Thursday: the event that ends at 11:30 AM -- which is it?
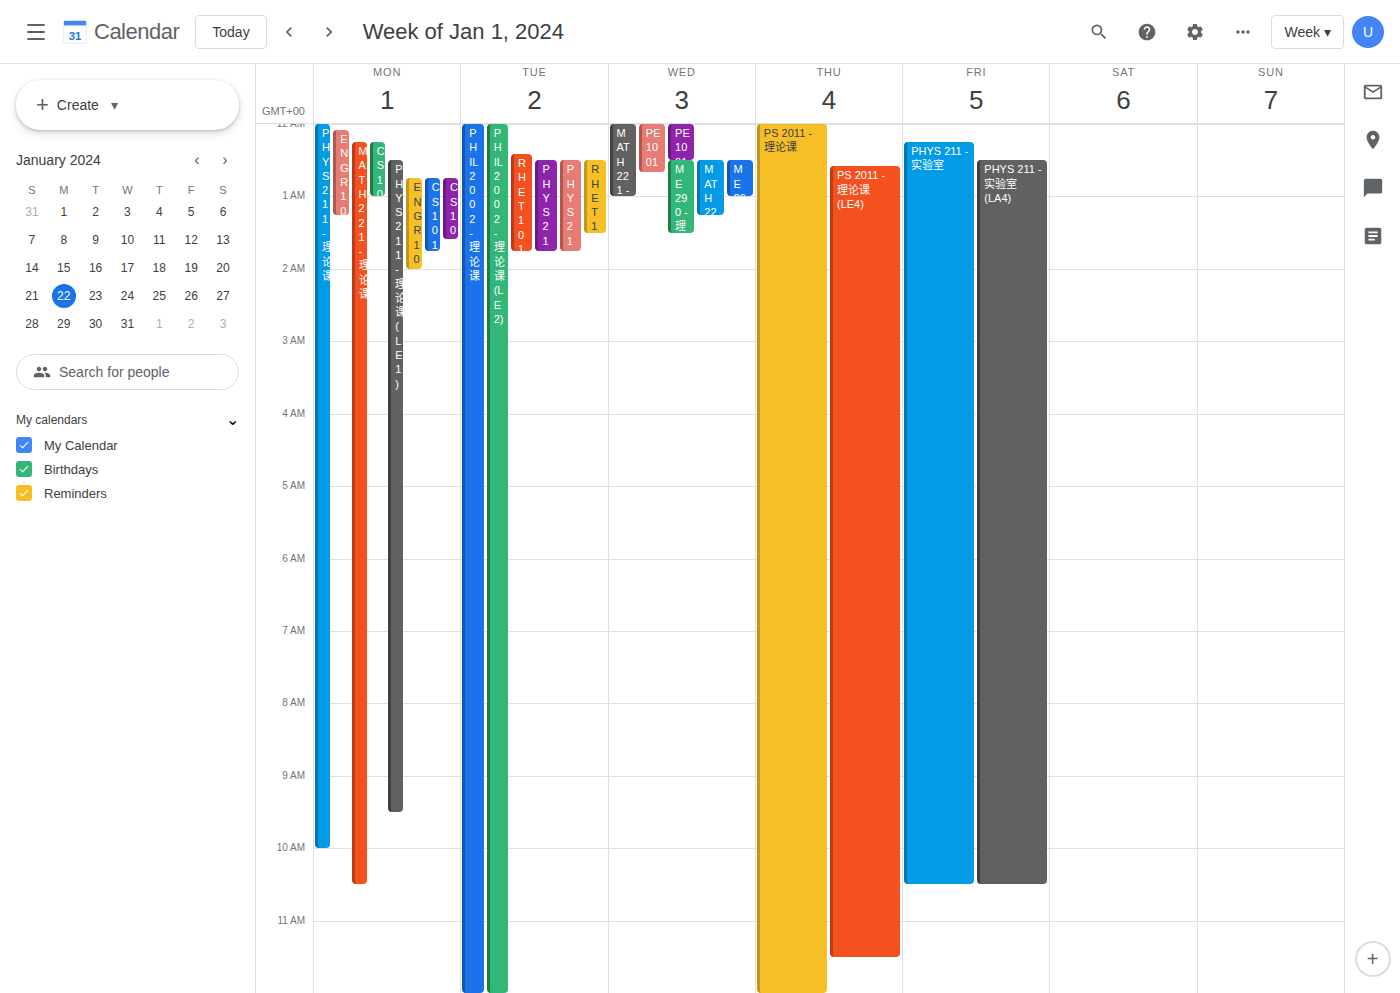
"PS 2011 - 理论课 (LE4)"